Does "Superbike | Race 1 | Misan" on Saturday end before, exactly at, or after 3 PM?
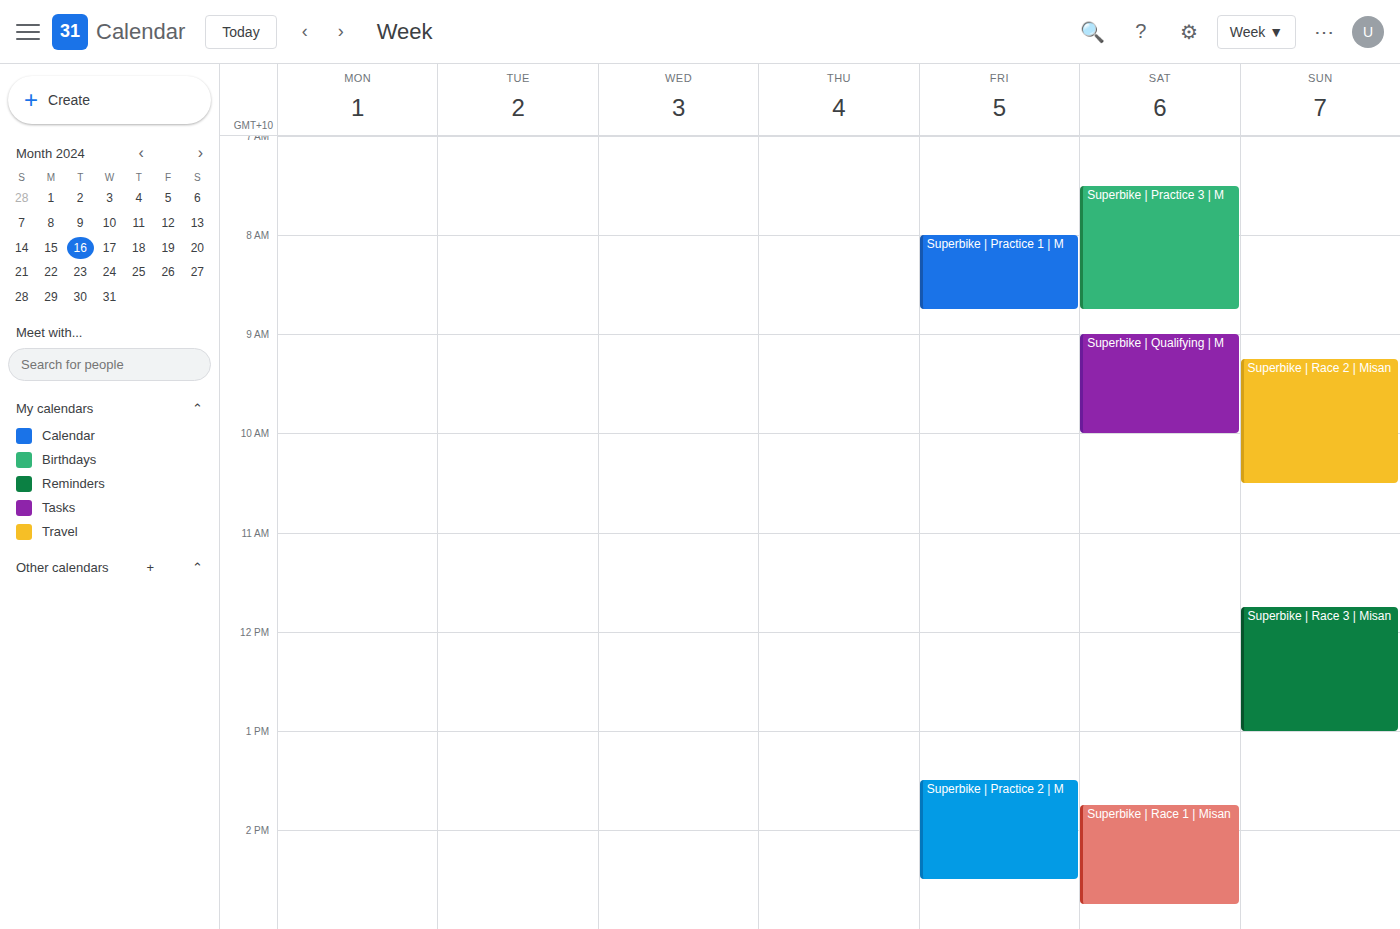
2:45 PM -- before 3 PM, 15 minutes above the 3 PM line.